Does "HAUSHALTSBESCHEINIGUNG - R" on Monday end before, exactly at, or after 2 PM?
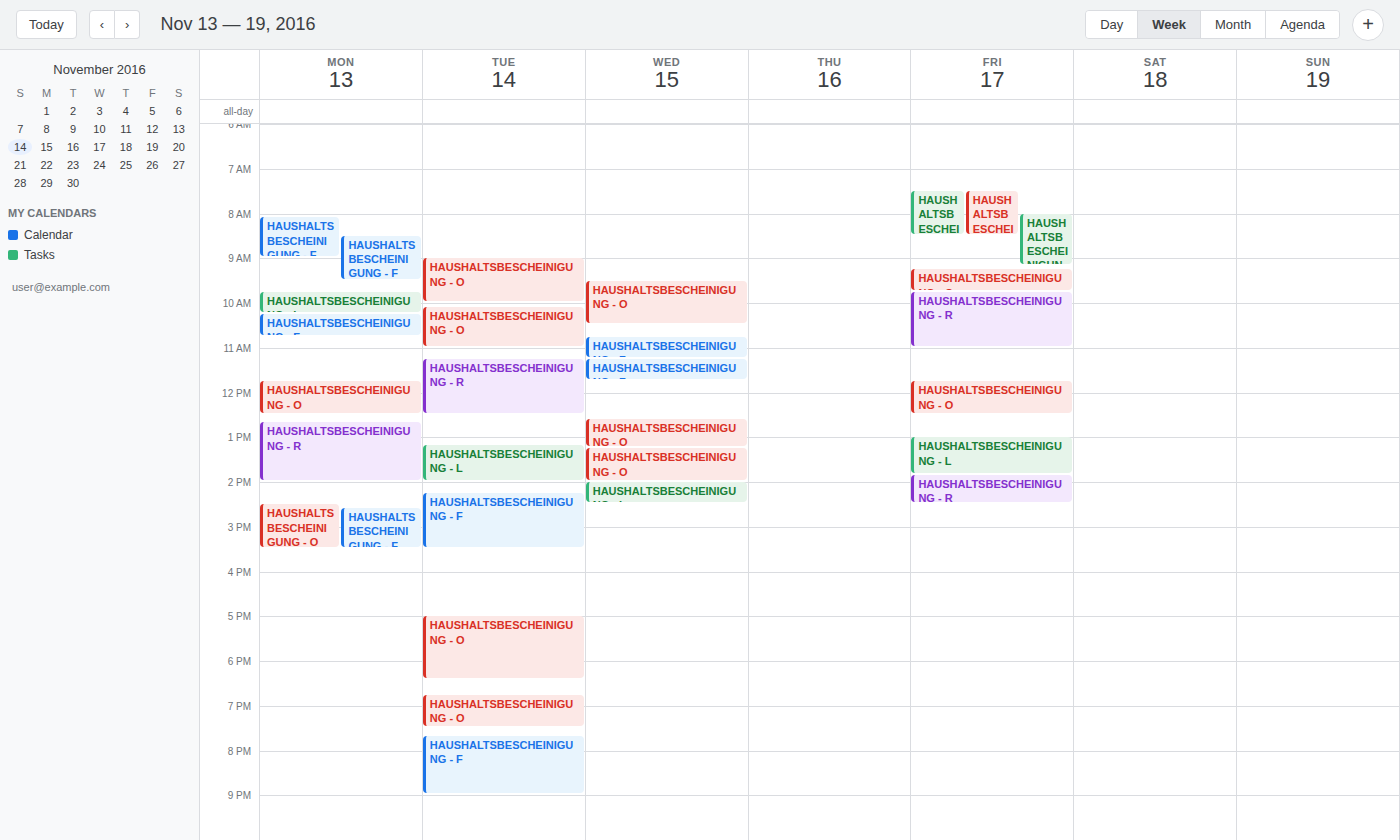
2:00 PM -- exactly at 2 PM, on the 2 PM line.